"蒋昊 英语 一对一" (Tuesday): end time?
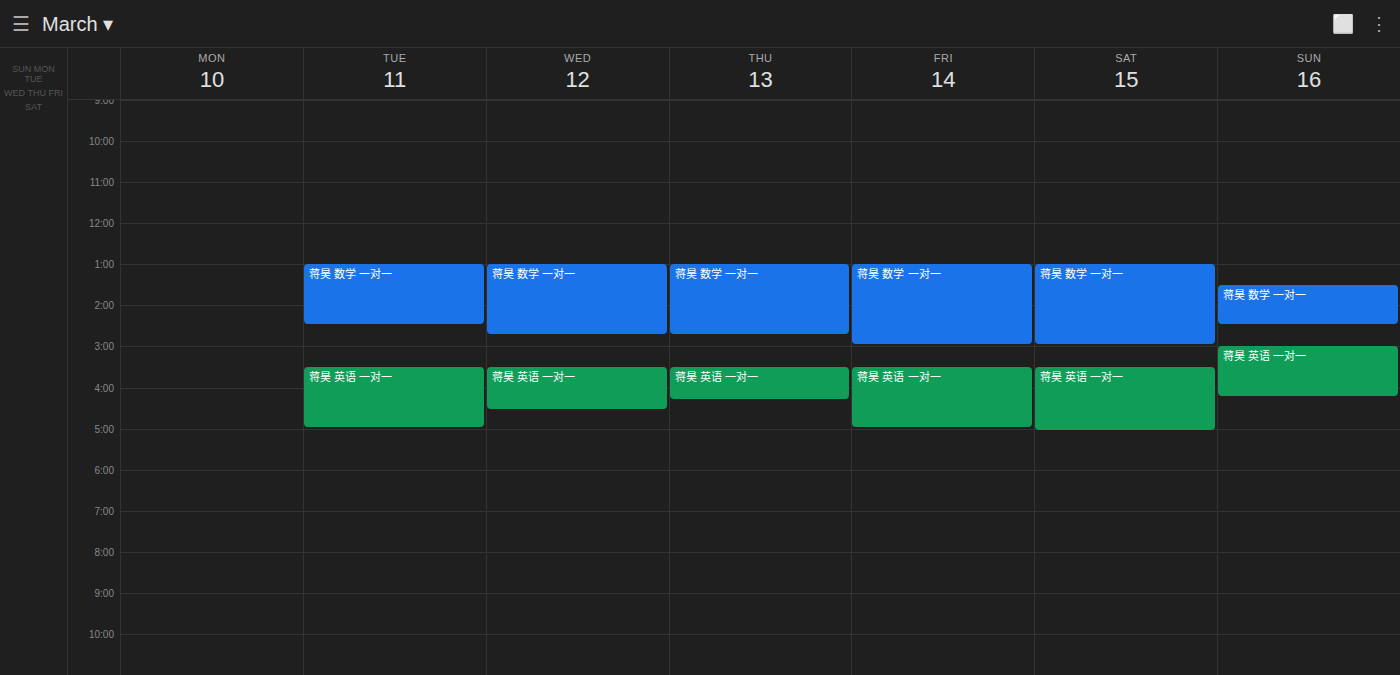
5:00 PM